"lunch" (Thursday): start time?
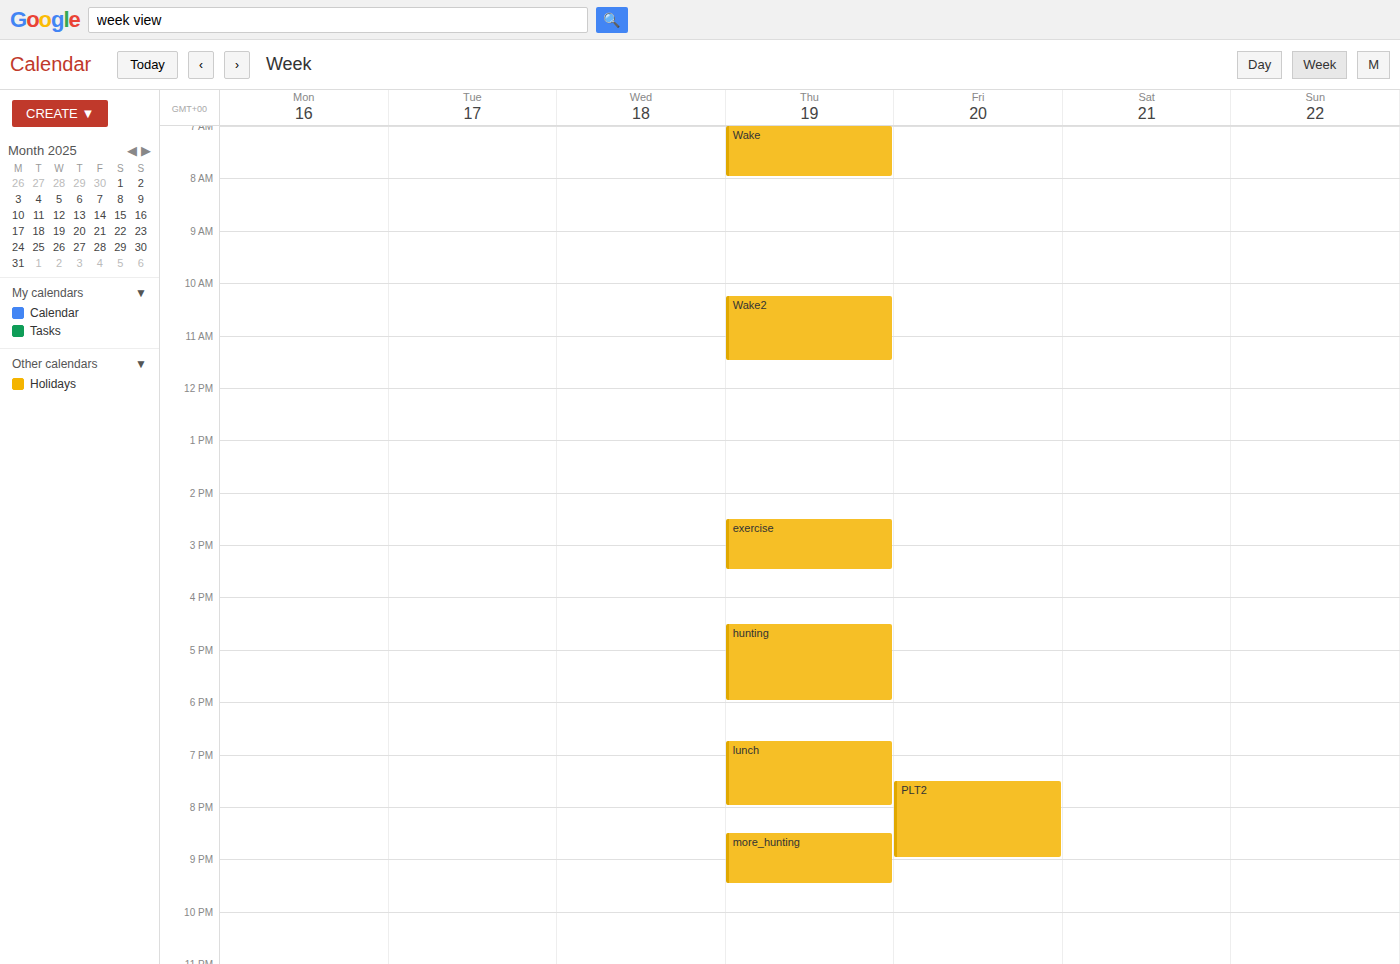
6:45 PM